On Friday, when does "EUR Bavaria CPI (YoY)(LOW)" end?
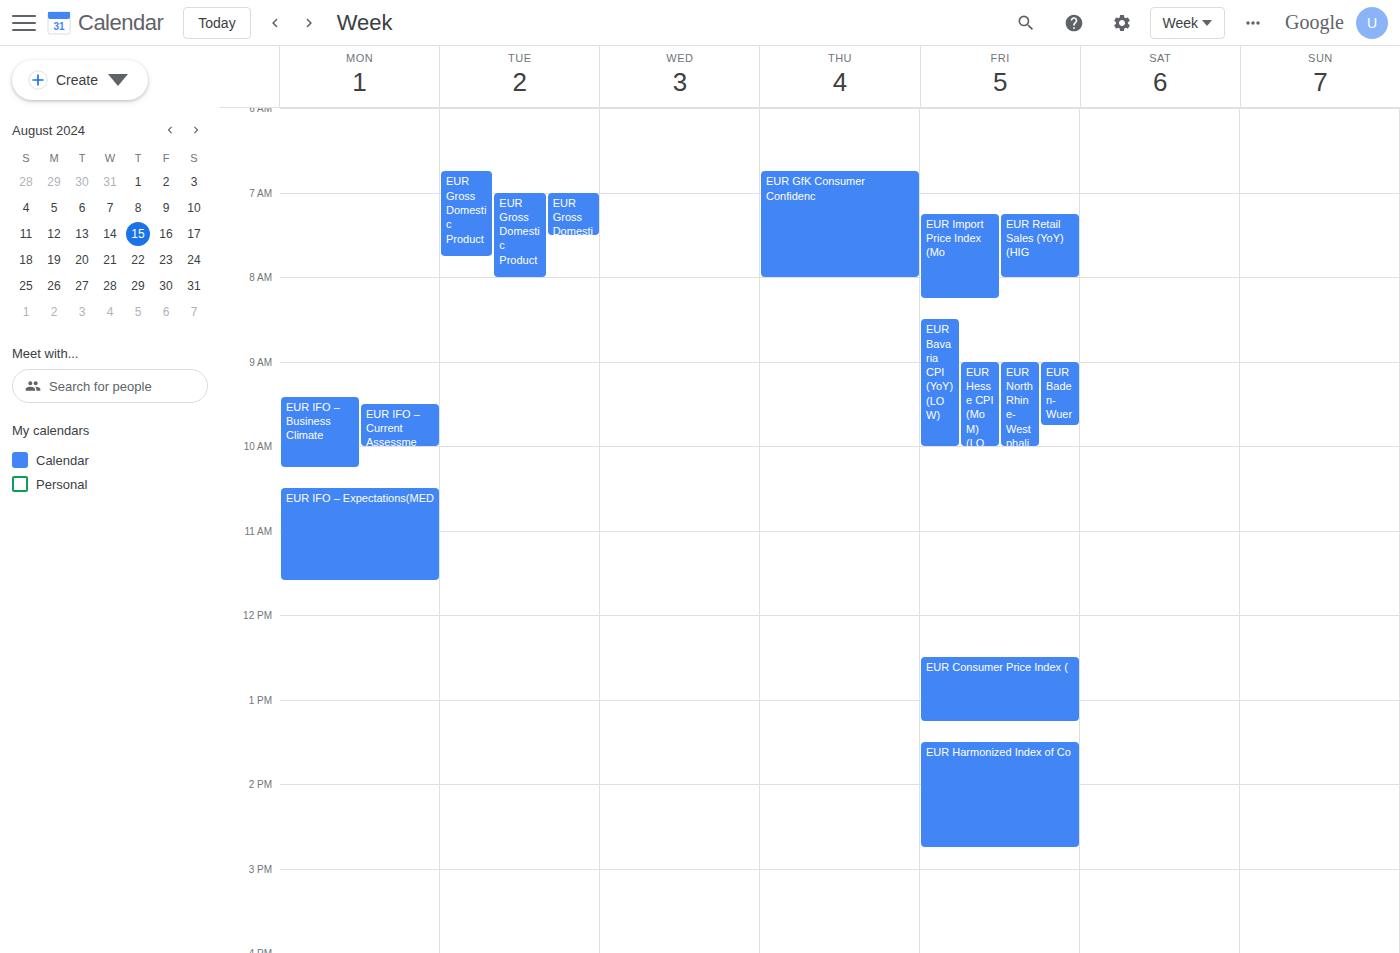
10:00 AM